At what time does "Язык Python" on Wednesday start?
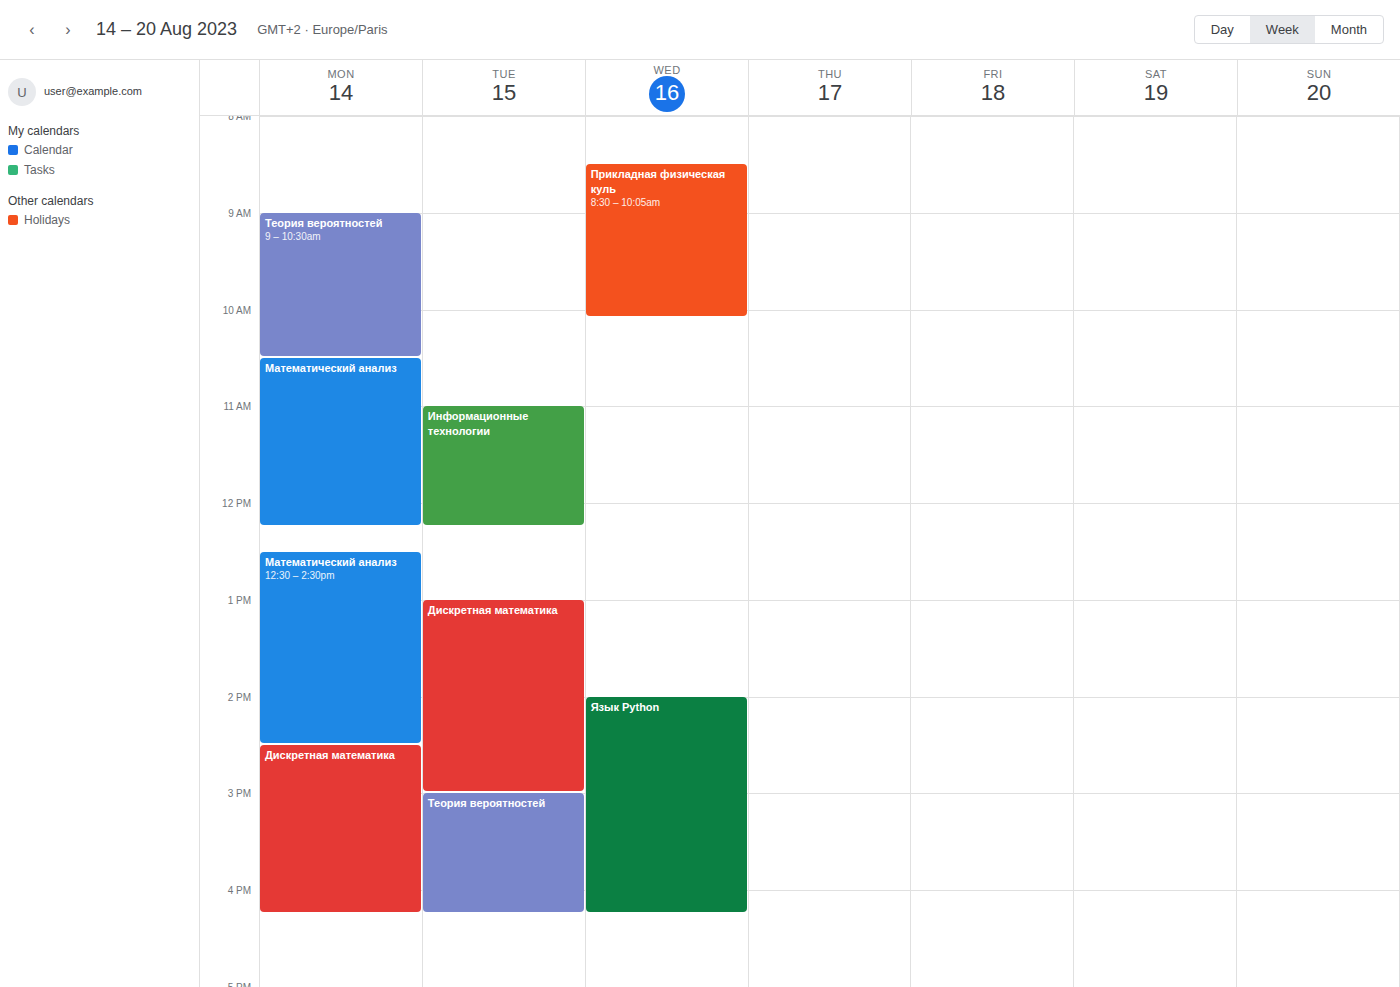
2:00 PM